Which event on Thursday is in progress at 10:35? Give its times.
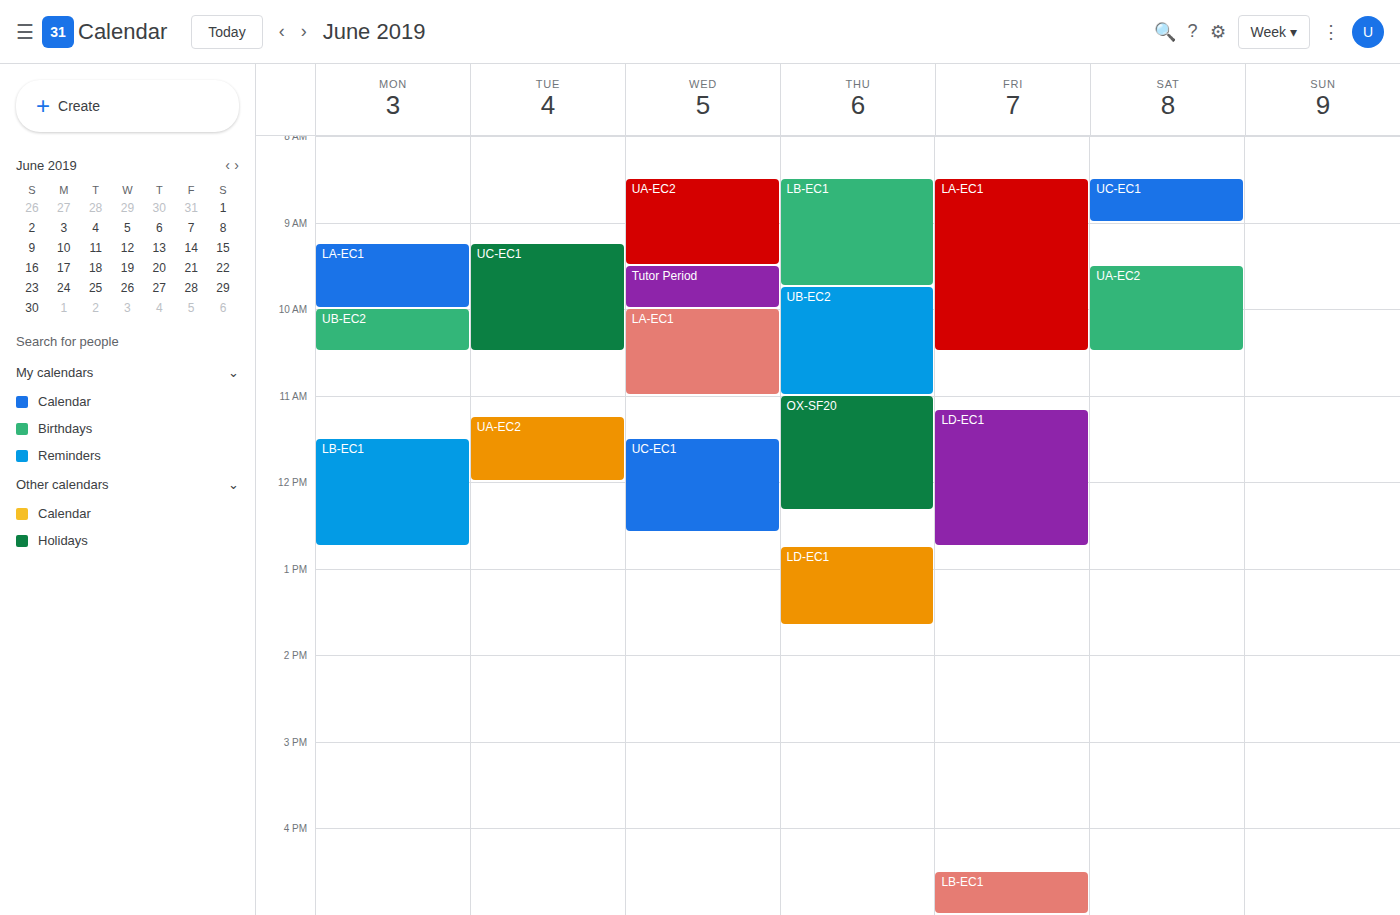
"UB-EC2", 09:45 to 11:00